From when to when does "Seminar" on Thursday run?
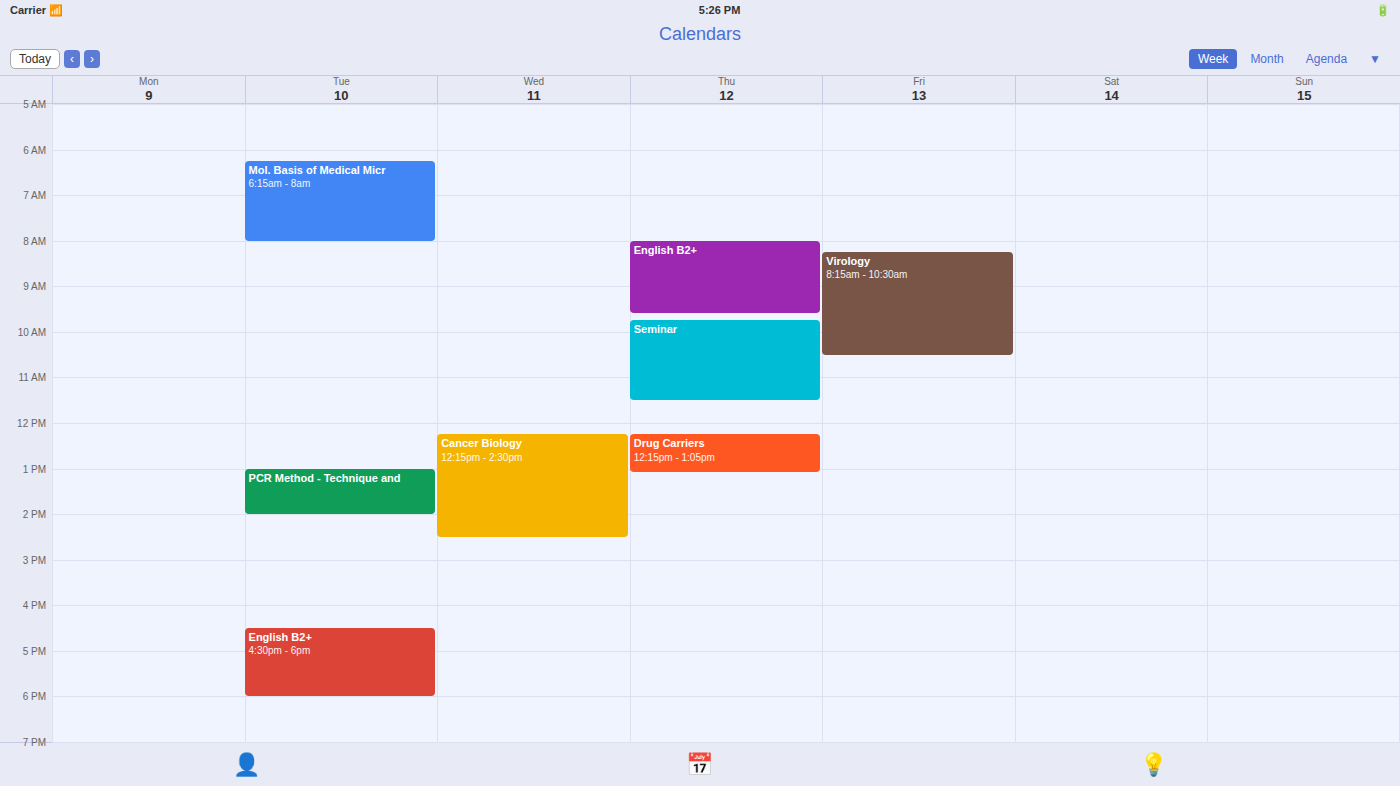
9:45 AM to 11:30 AM